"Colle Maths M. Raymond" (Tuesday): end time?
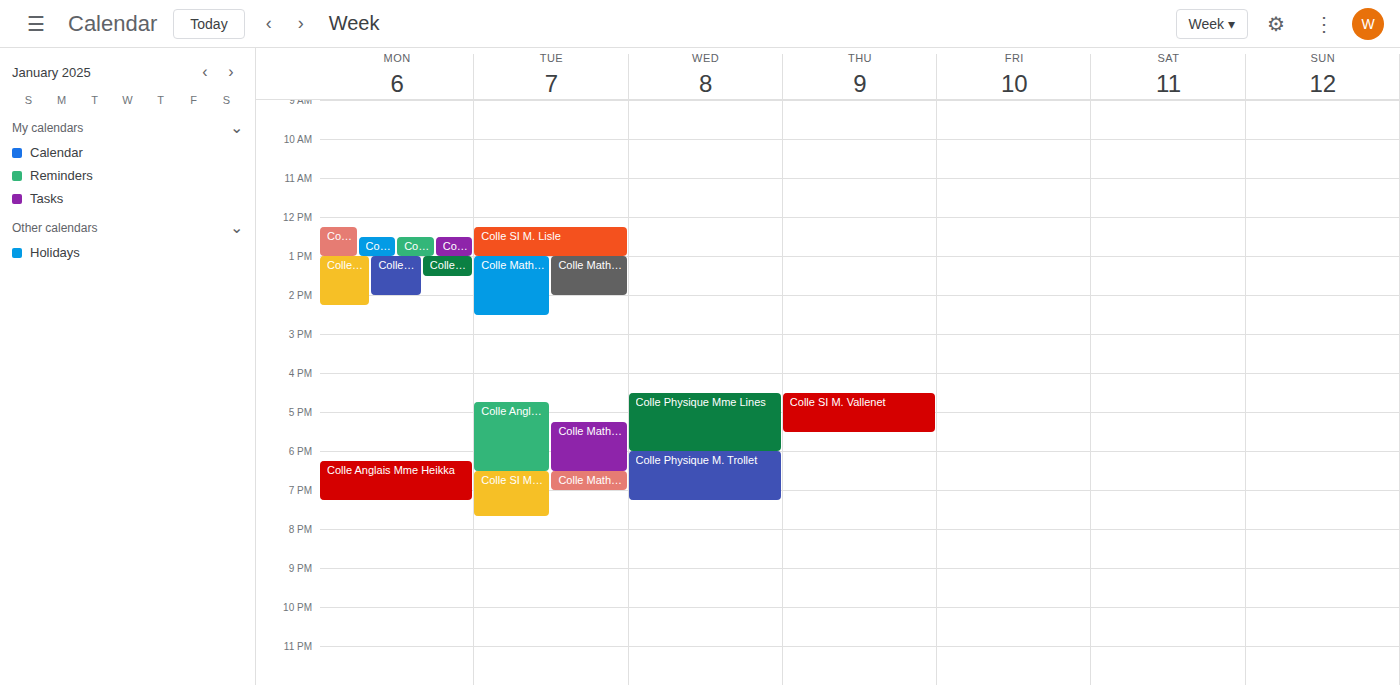
7:00 PM